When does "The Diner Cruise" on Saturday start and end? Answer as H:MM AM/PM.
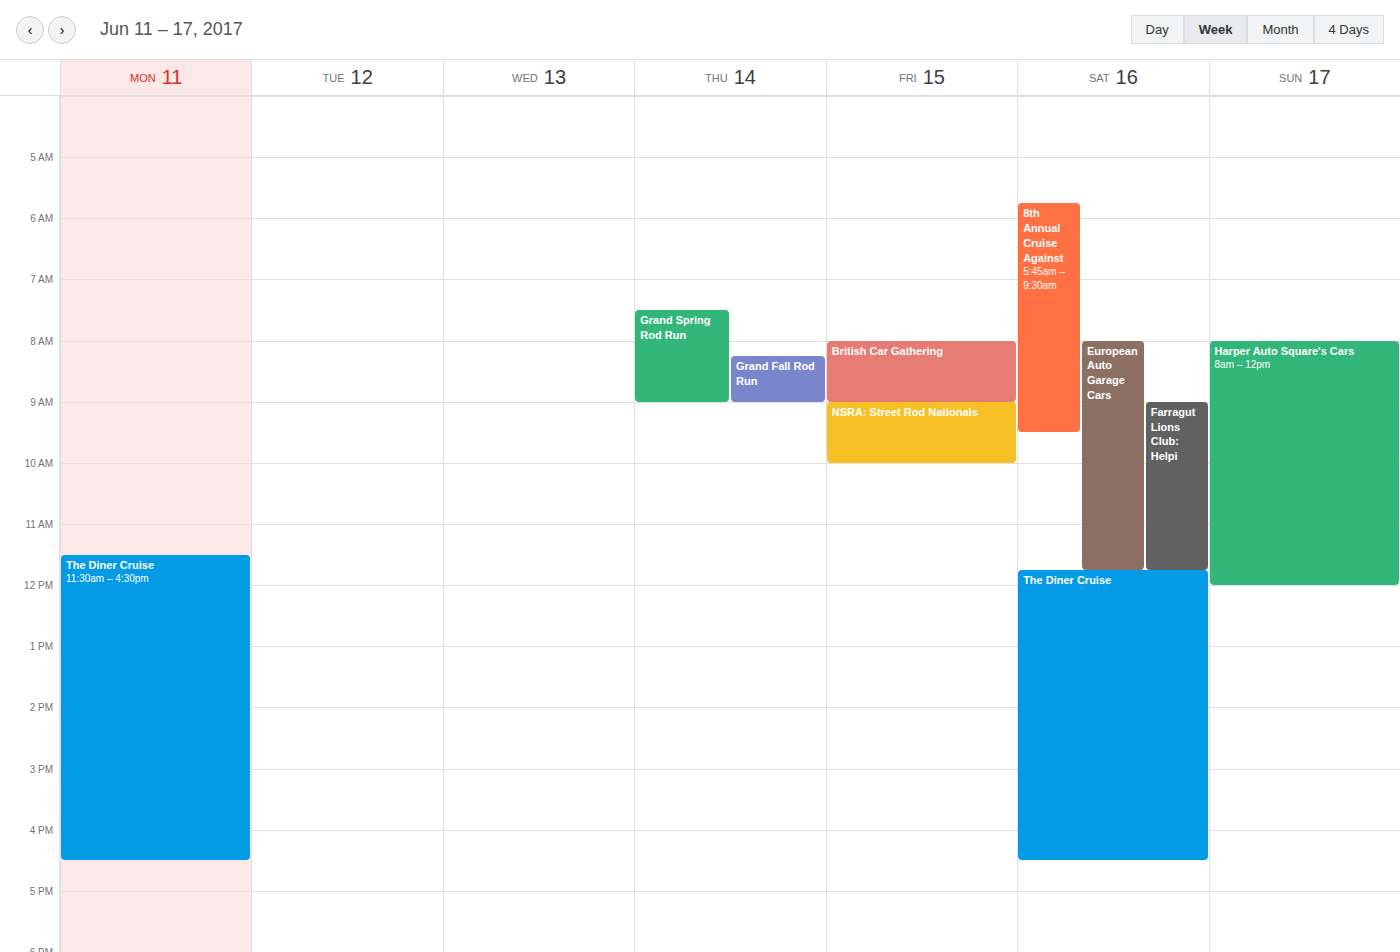
11:45 AM to 4:30 PM